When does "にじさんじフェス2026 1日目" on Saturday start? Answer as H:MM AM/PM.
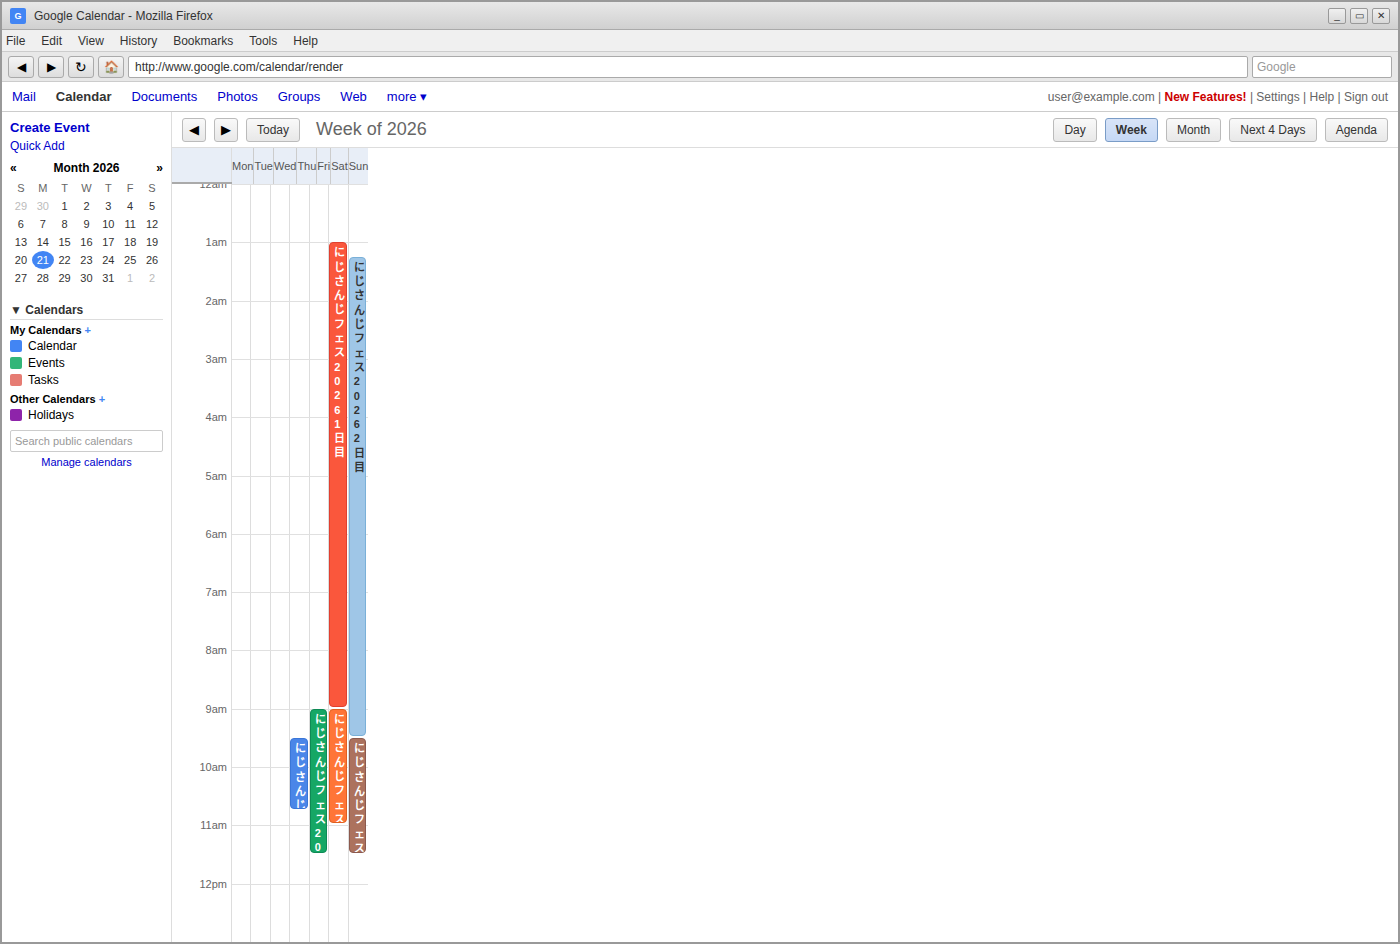
1:00 AM